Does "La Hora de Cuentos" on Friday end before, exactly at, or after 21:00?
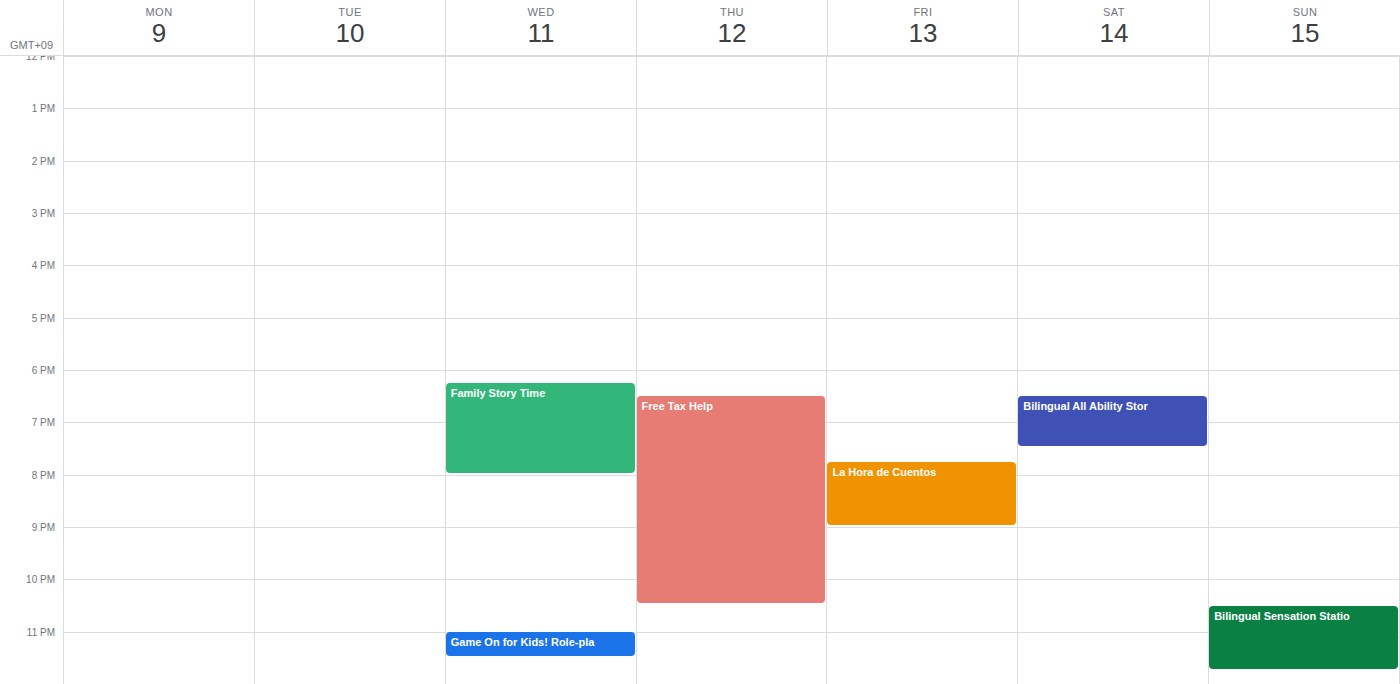
21:00 -- exactly at 21:00, on the 21:00 line.